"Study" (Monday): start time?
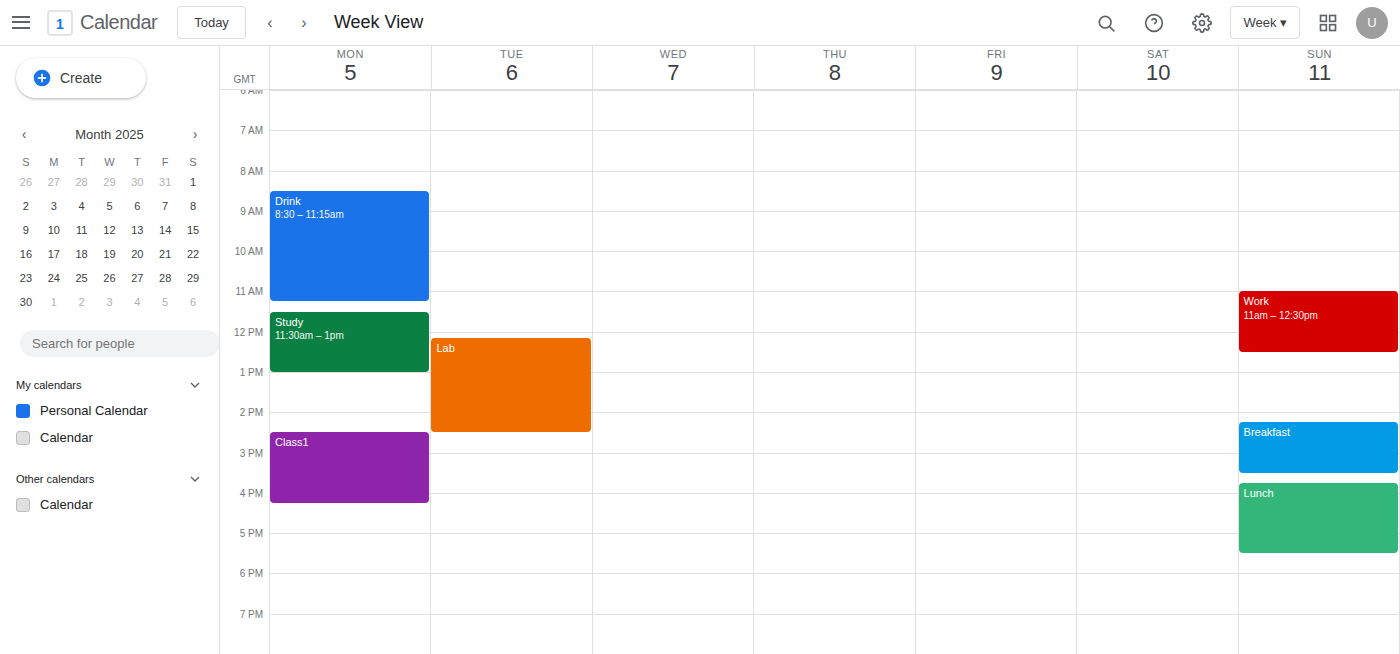
11:30 AM